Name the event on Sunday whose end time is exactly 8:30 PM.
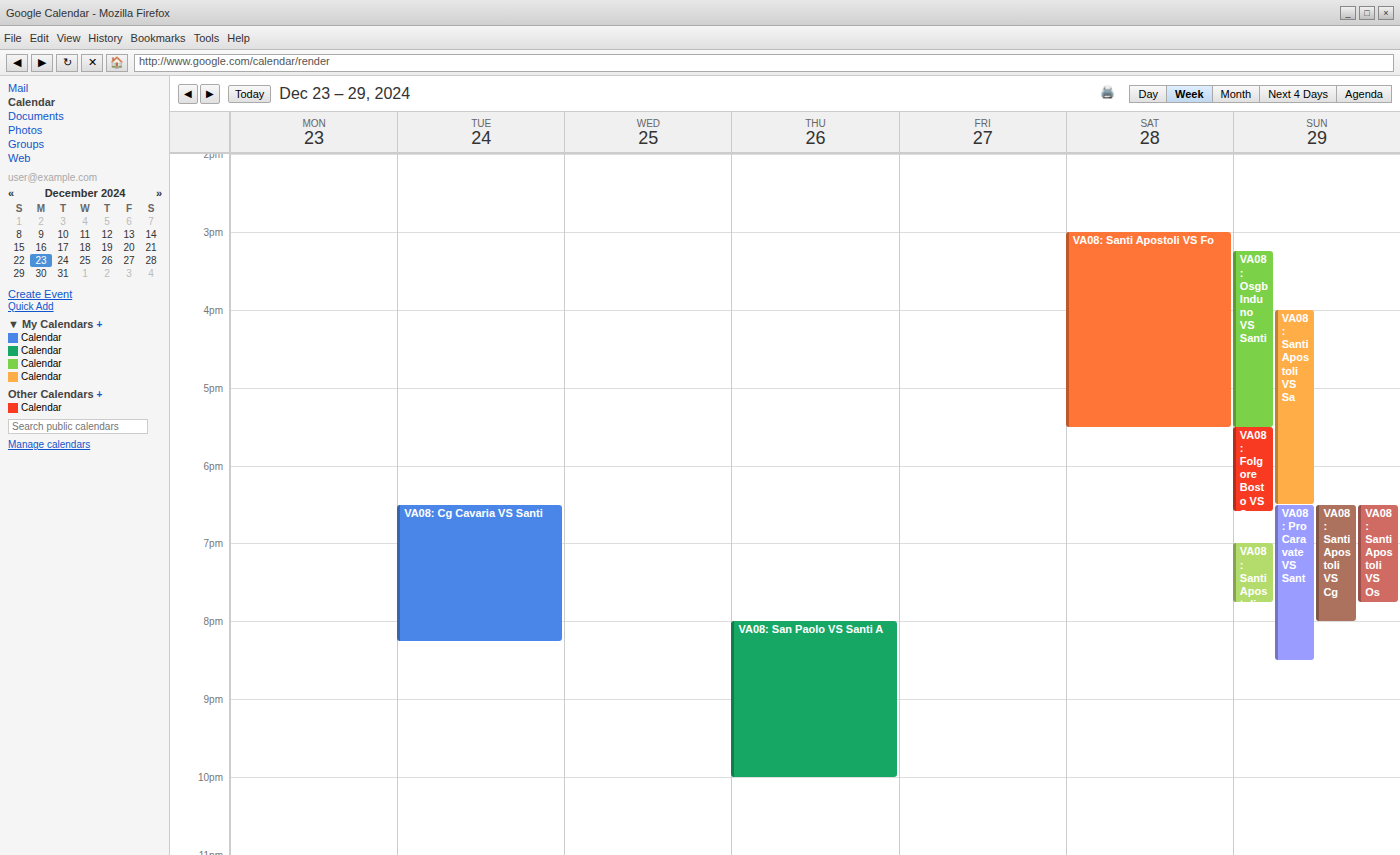
"VA08: Pro Caravate VS Sant"